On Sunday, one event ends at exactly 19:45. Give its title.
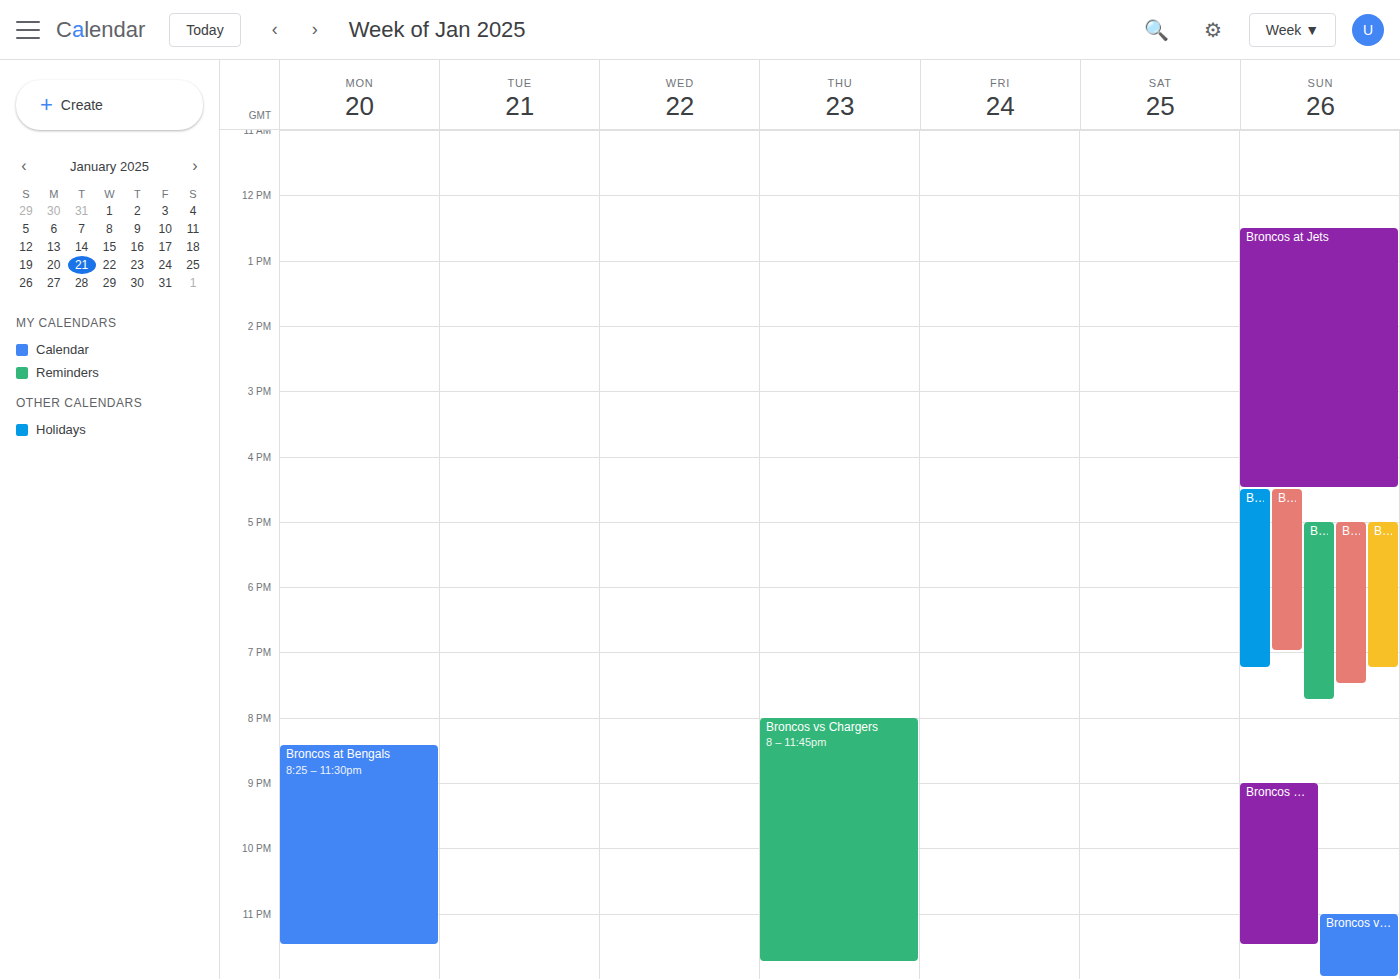
"Broncos at Patriots"